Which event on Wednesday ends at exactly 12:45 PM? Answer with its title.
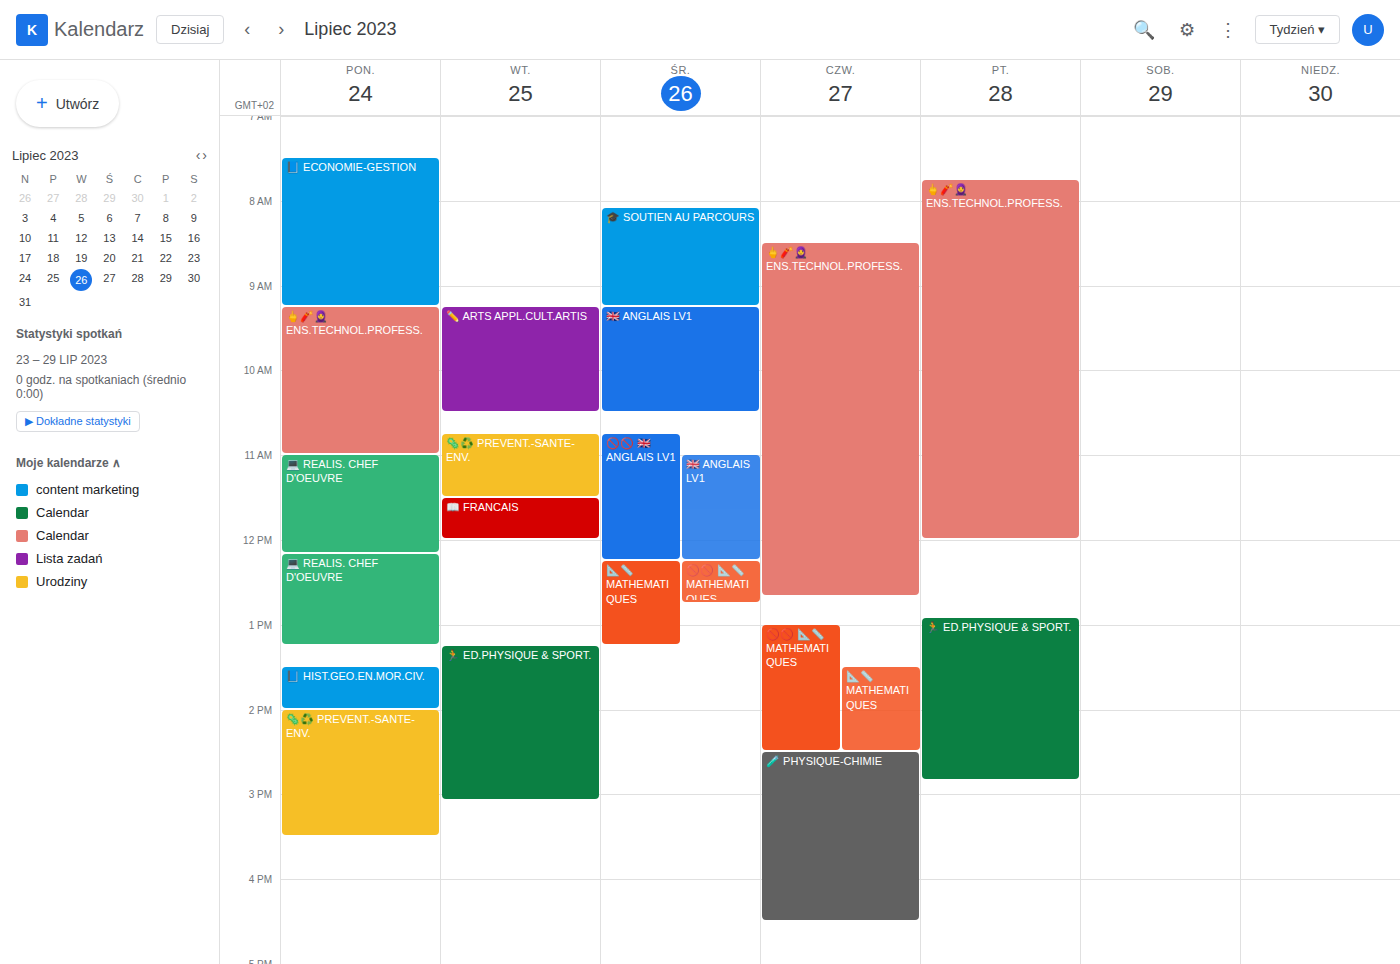
"🚫🚫 📐📏 MATHEMATIQUES"